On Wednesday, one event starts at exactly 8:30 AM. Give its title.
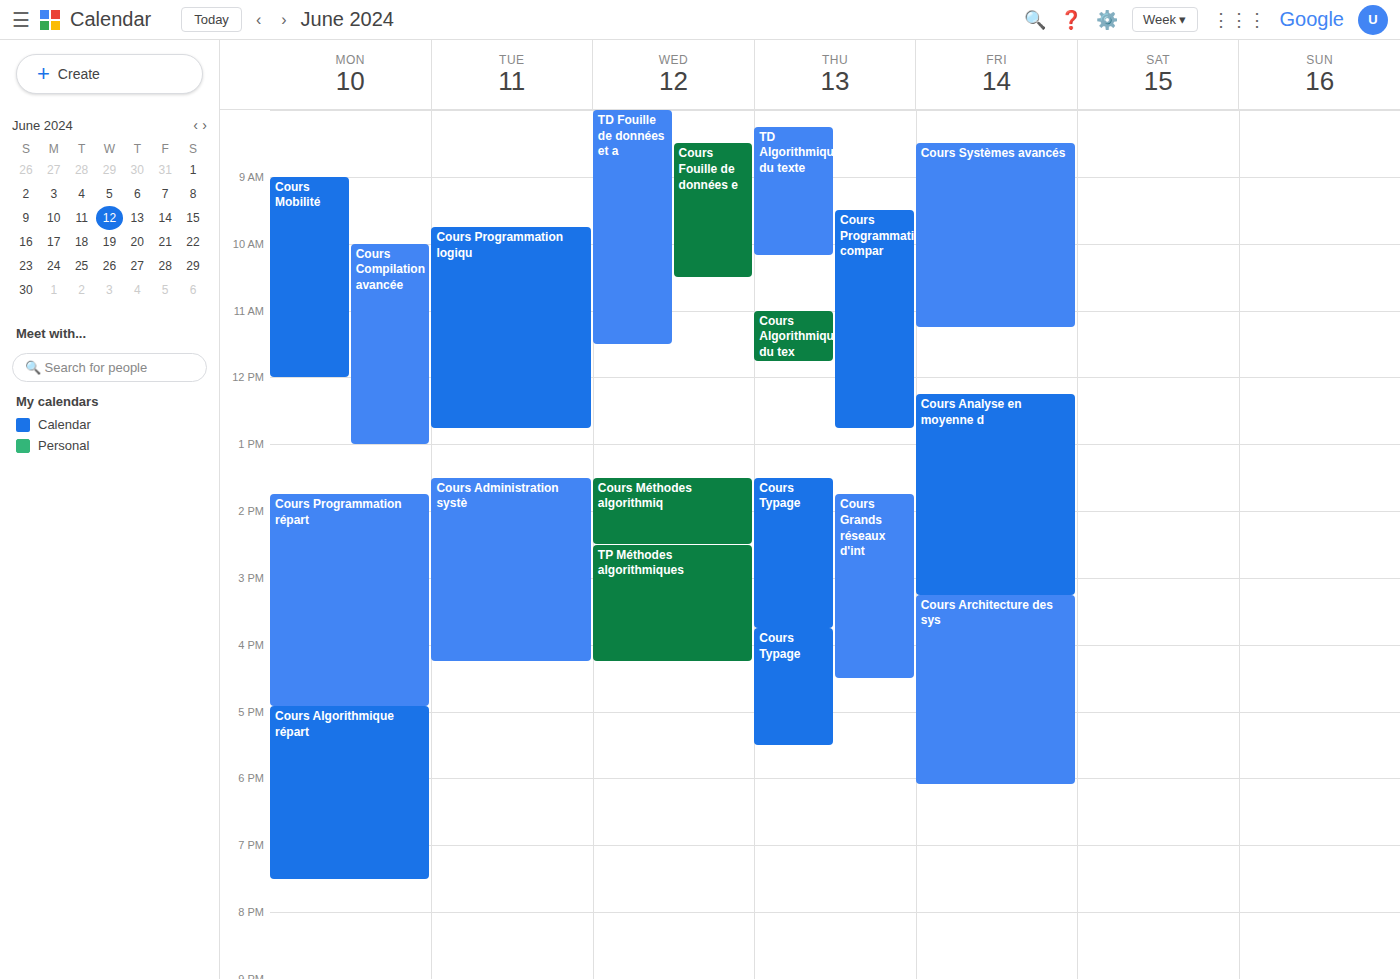
"Cours Fouille de données e"